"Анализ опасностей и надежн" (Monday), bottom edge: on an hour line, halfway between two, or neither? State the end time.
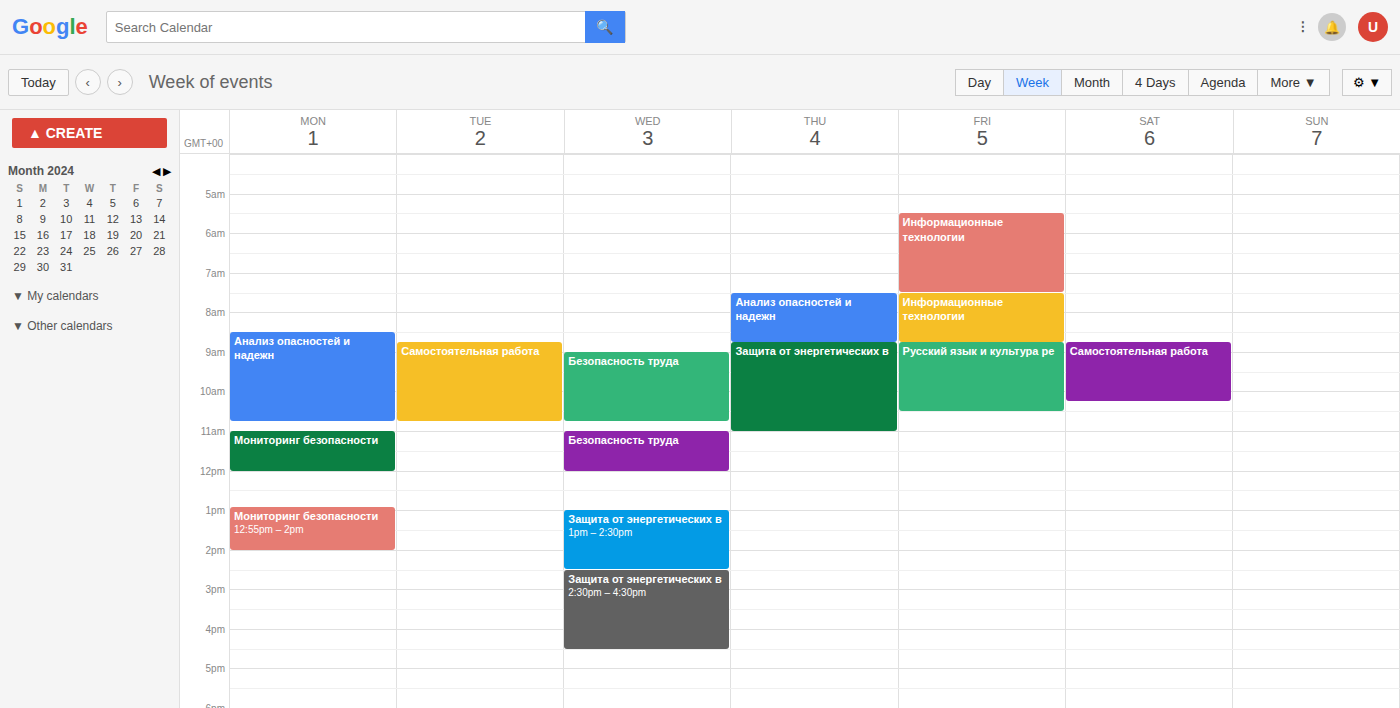
10:45 -- neither: three quarters of the way from the 10:00 line to the 11:00 line.